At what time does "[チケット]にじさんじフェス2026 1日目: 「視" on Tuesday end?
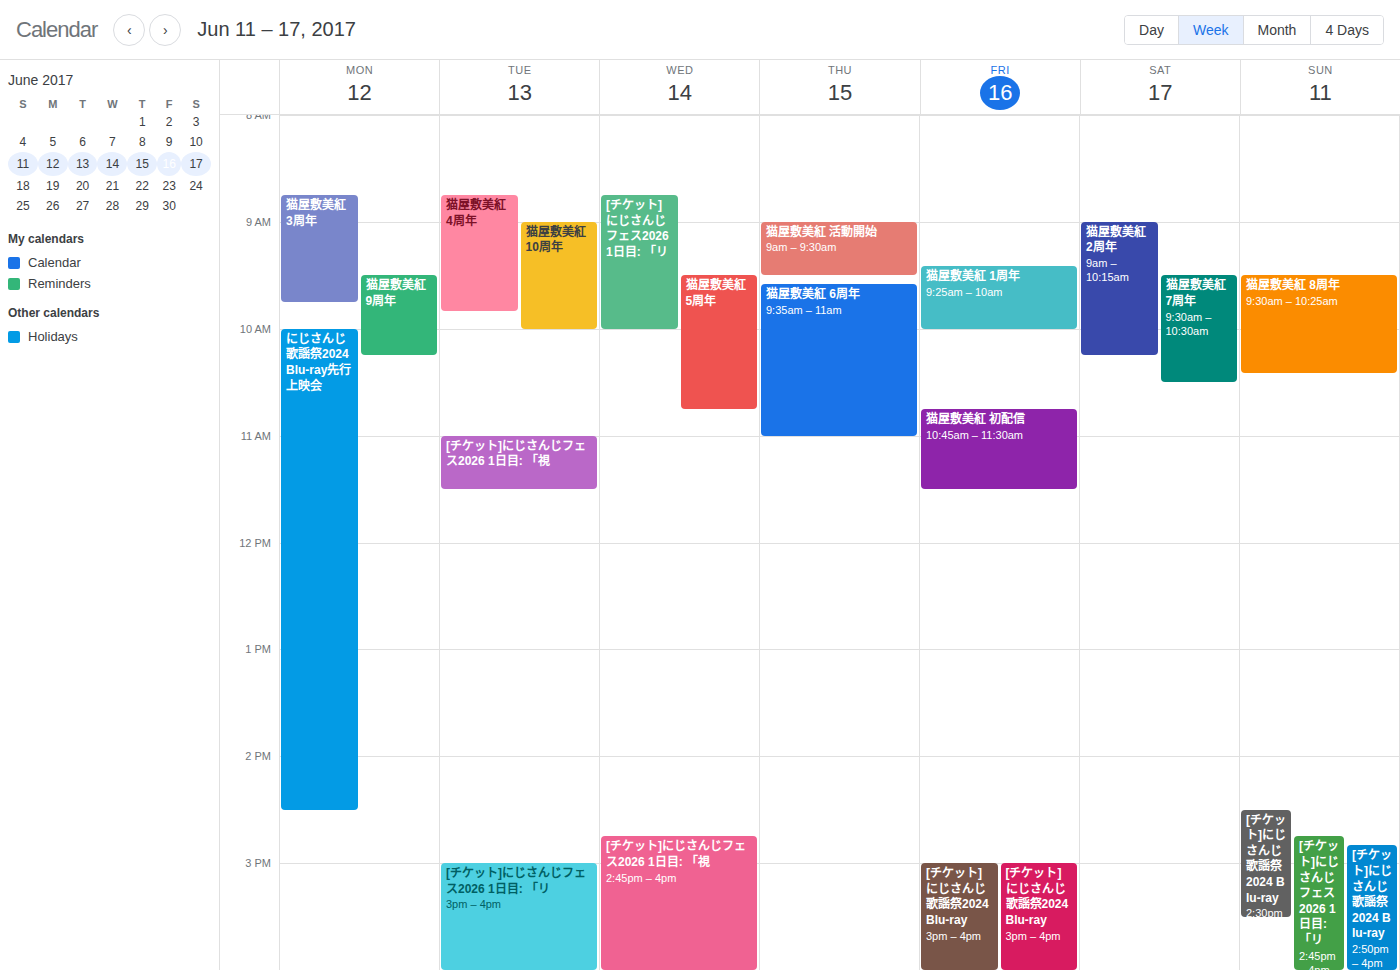
11:30